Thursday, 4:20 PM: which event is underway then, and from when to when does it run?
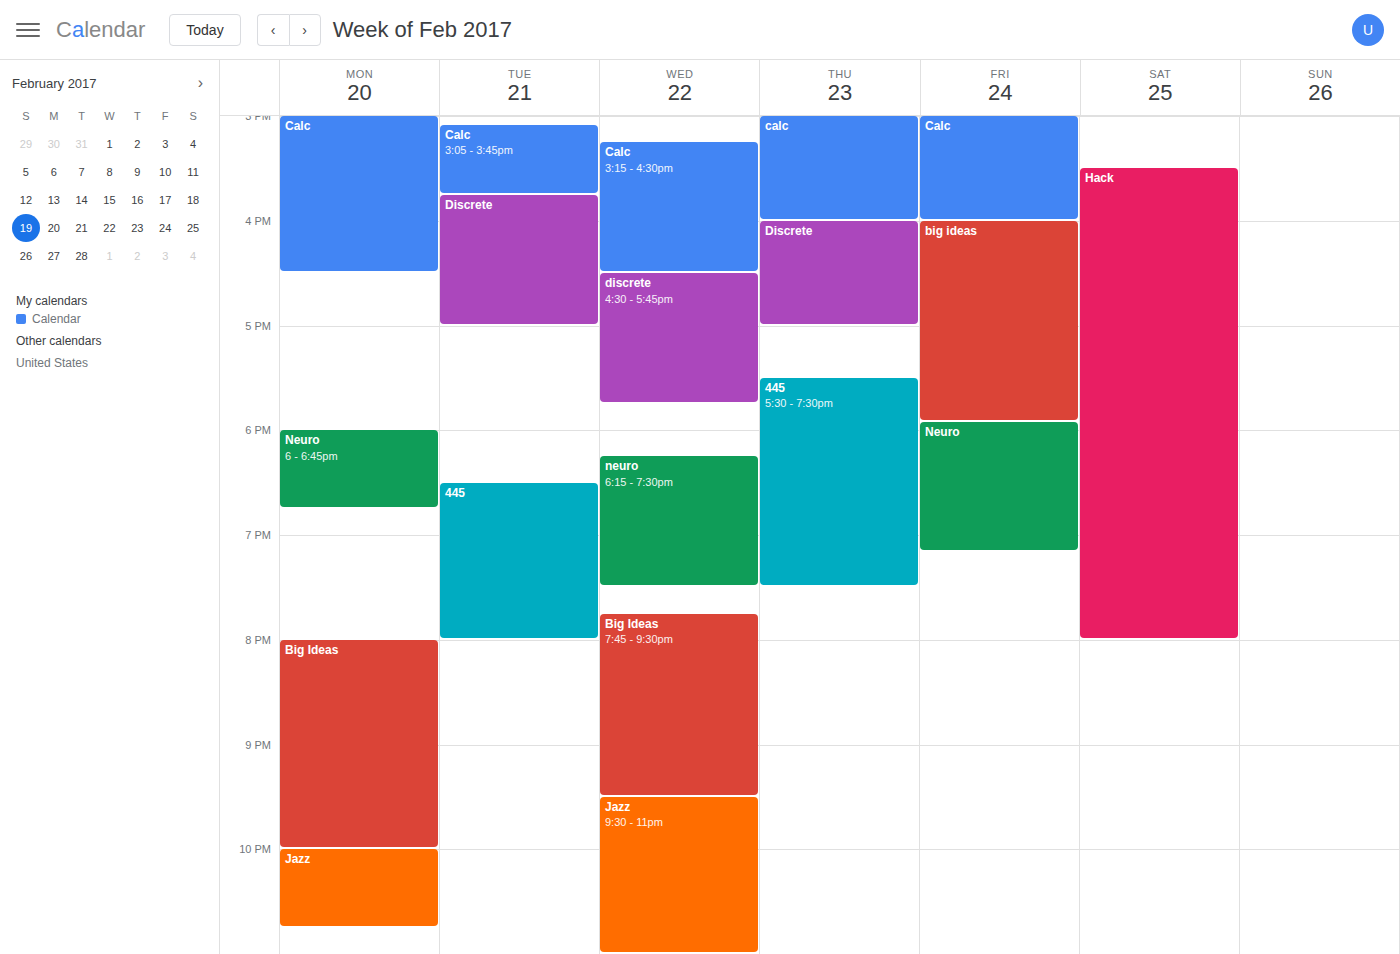
"Discrete", 4:00 PM to 5:00 PM